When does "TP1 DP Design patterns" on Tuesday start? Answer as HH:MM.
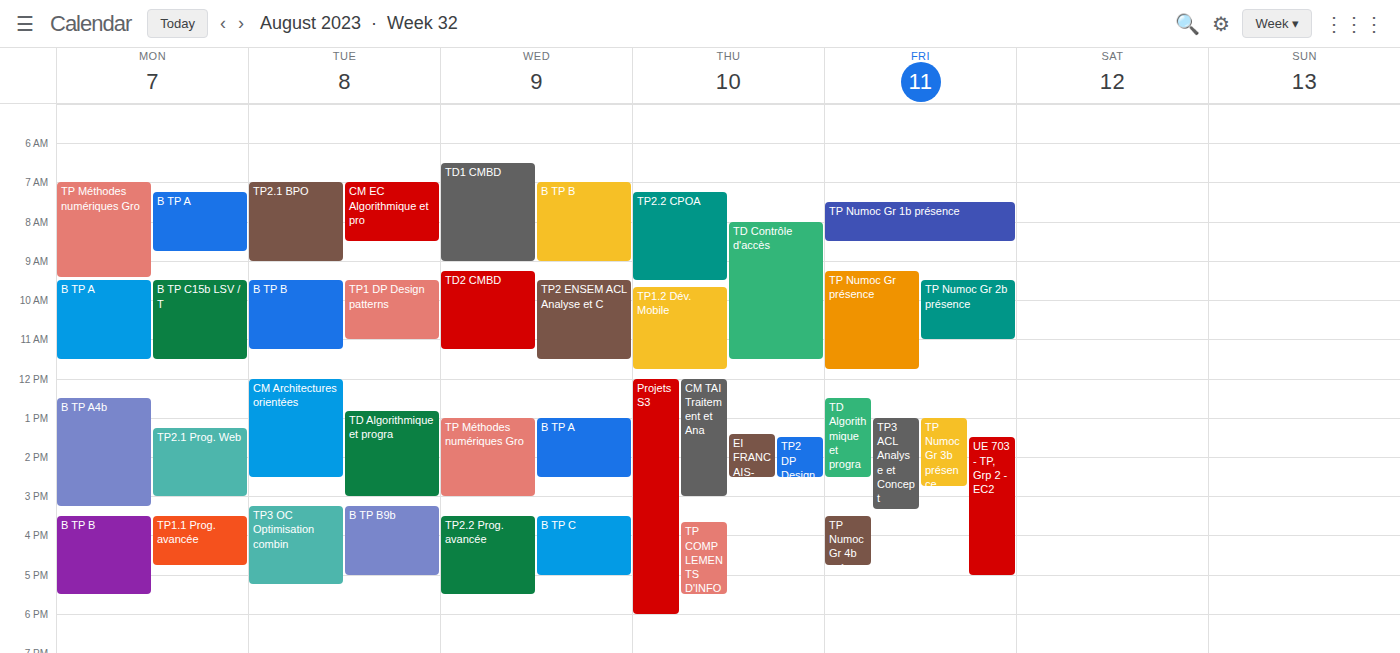
09:30